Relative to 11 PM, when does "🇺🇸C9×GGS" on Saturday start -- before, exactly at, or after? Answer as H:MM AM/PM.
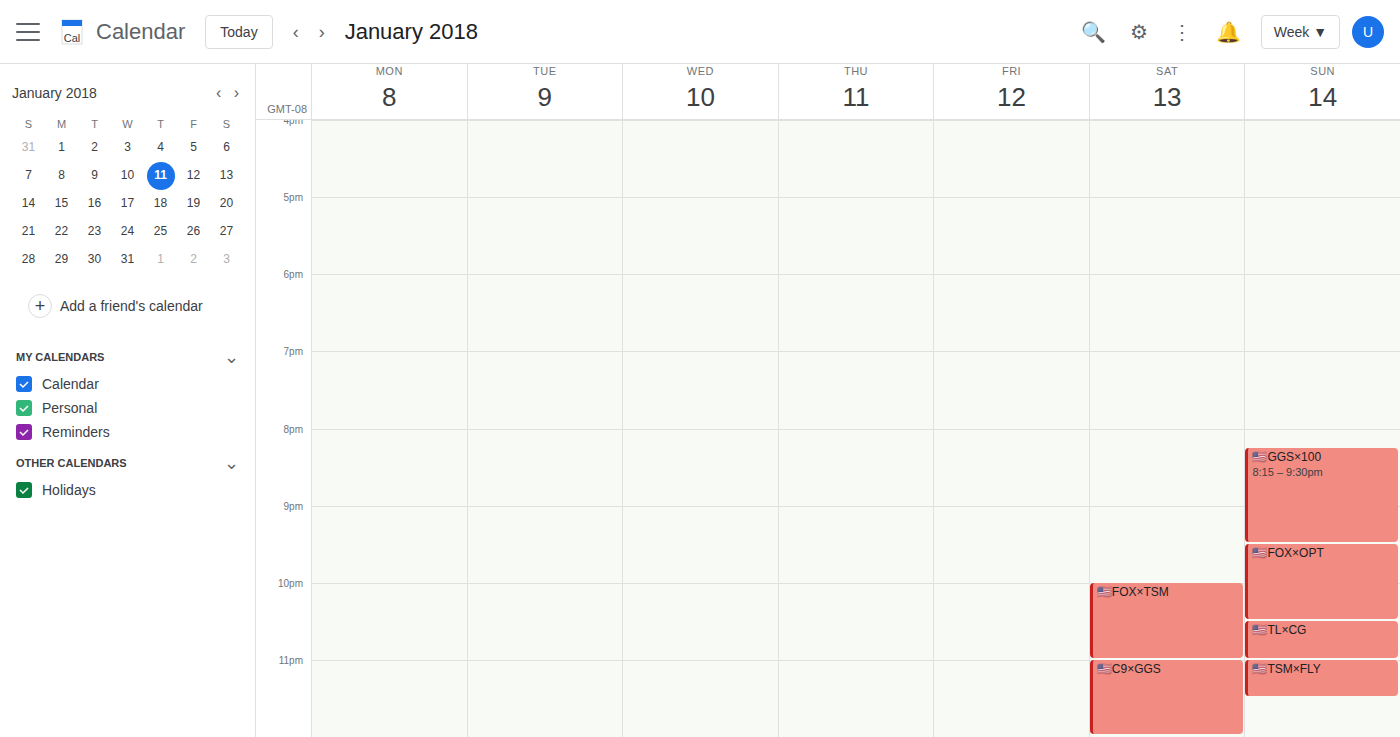
11:00 PM -- exactly at 11 PM, on the 11 PM line.